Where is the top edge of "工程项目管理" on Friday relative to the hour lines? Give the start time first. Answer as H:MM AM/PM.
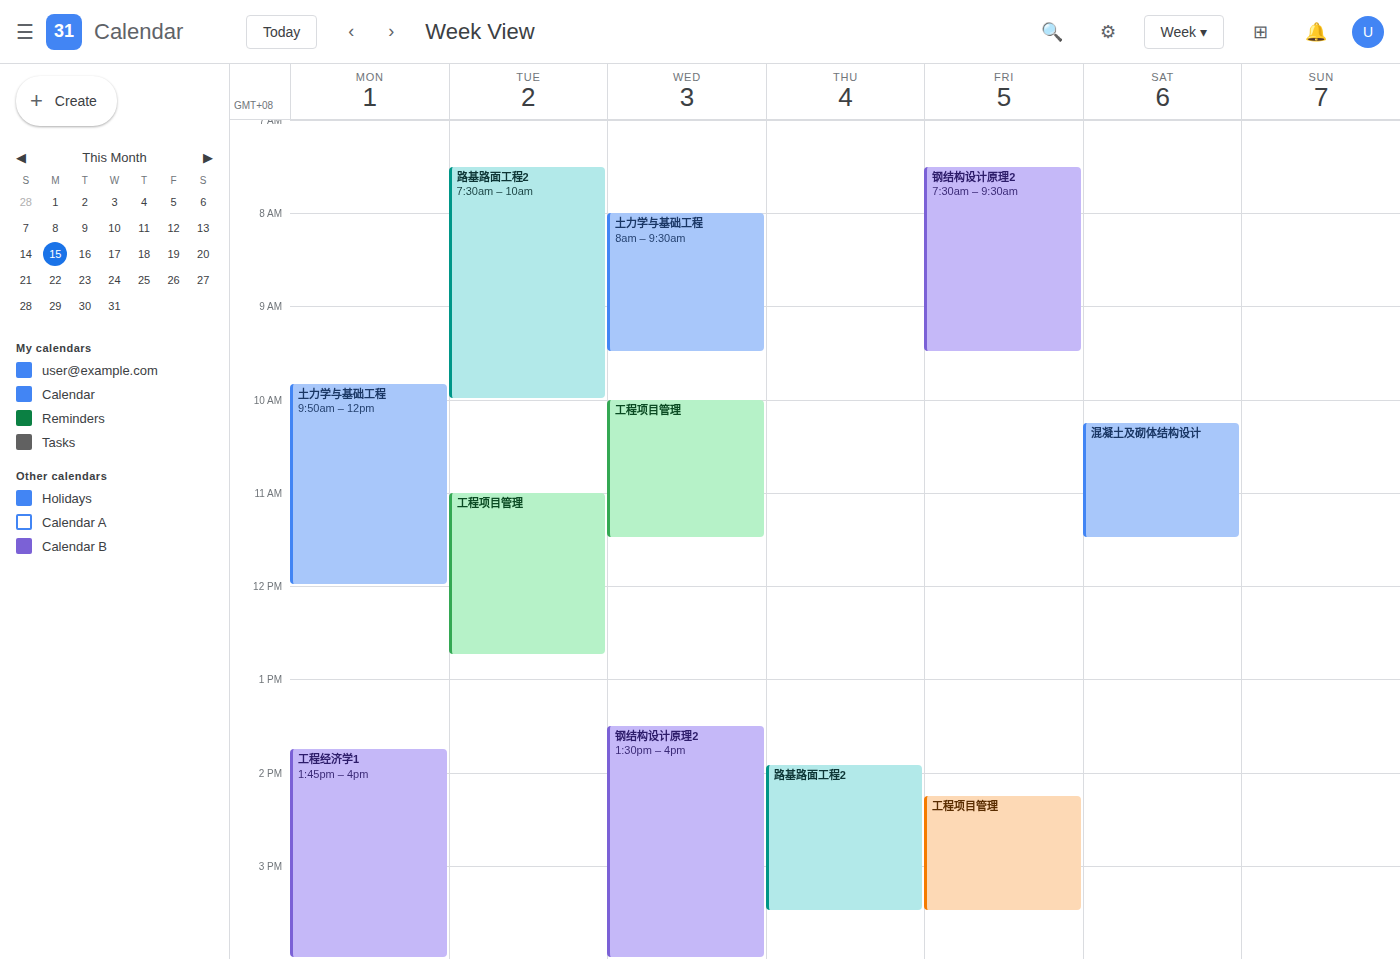
2:15 PM -- neither: a quarter of the way from the 2 PM line to the 3 PM line.